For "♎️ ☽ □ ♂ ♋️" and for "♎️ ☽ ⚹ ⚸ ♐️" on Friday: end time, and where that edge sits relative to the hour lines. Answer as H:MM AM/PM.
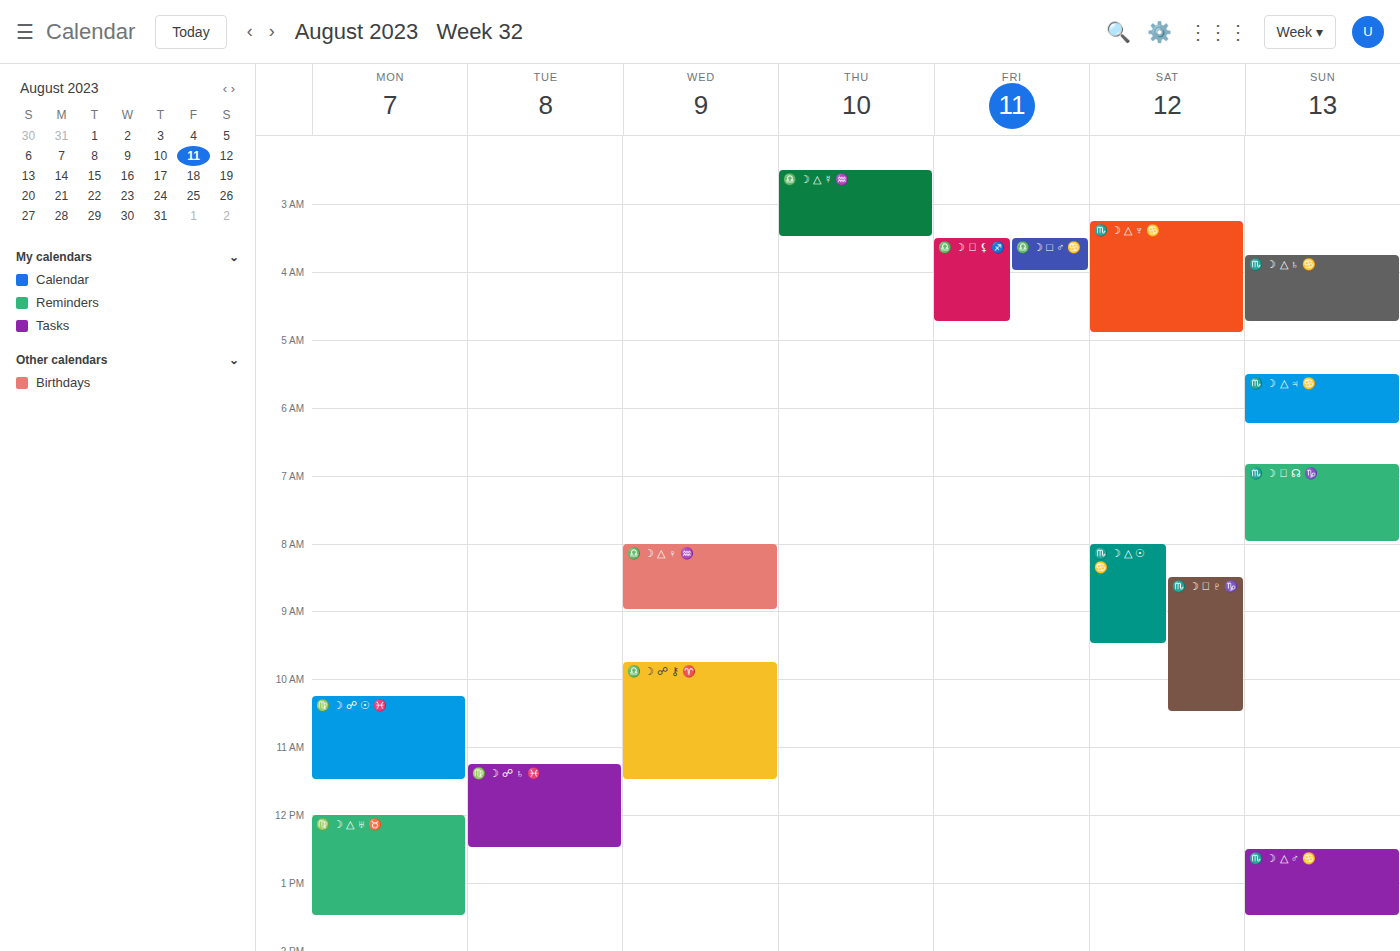
"♎️ ☽ □ ♂ ♋️": 4:00 AM, exactly on the 4 AM line. "♎️ ☽ ⚹ ⚸ ♐️": 4:45 AM, neither: three quarters of the way from the 4 AM line to the 5 AM line.